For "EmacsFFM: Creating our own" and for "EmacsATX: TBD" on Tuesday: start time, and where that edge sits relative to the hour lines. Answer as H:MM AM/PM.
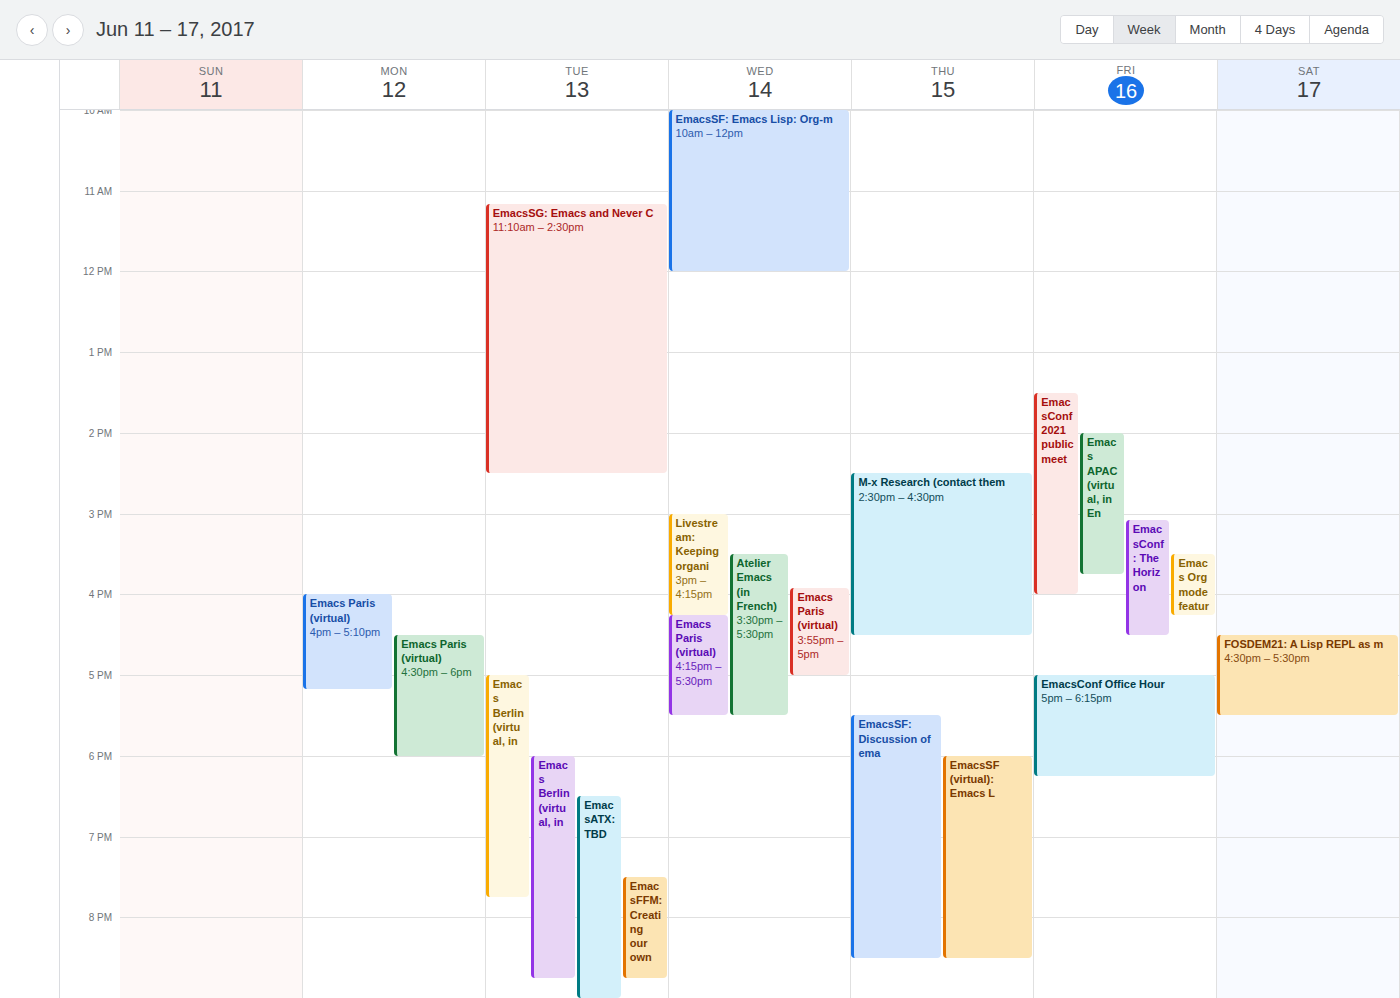
"EmacsFFM: Creating our own": 7:30 PM, halfway between the 7 PM and 8 PM lines. "EmacsATX: TBD": 6:30 PM, halfway between the 6 PM and 7 PM lines.